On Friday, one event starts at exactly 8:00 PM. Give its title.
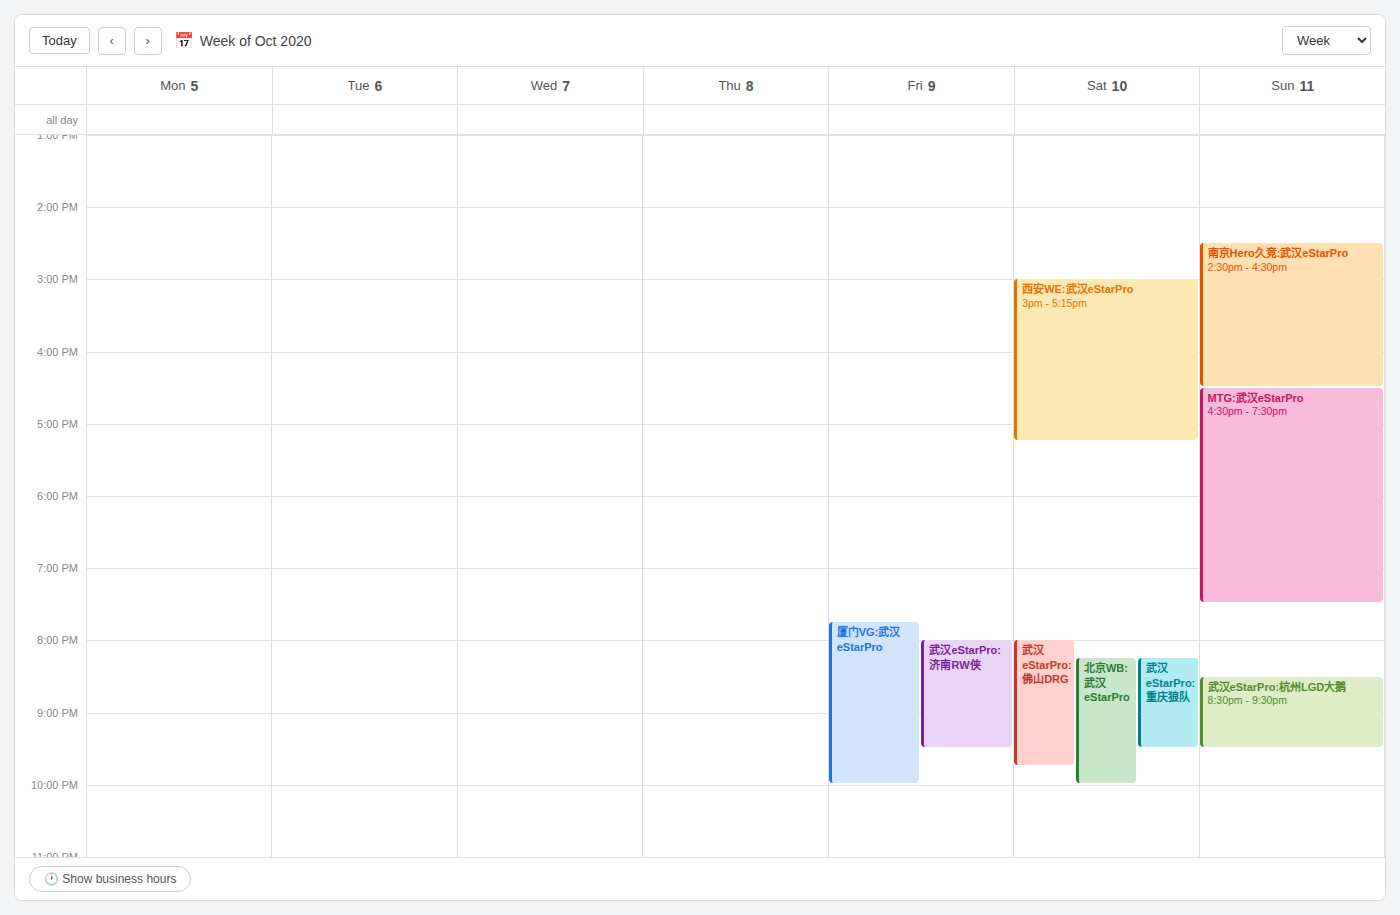
"武汉eStarPro:济南RW侠"